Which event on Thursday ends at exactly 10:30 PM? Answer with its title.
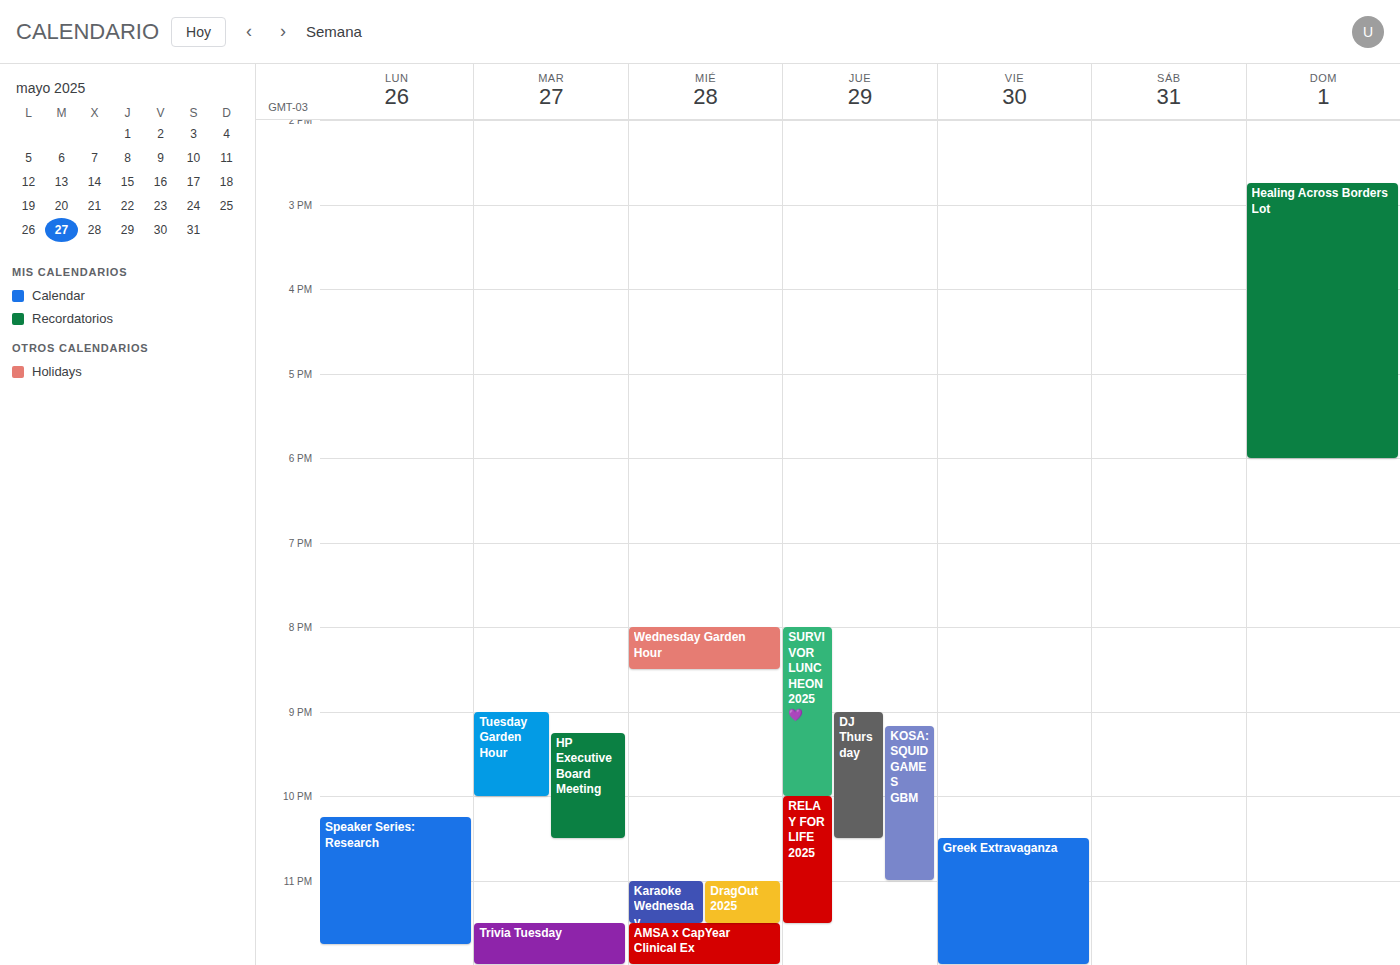
"DJ Thursday"